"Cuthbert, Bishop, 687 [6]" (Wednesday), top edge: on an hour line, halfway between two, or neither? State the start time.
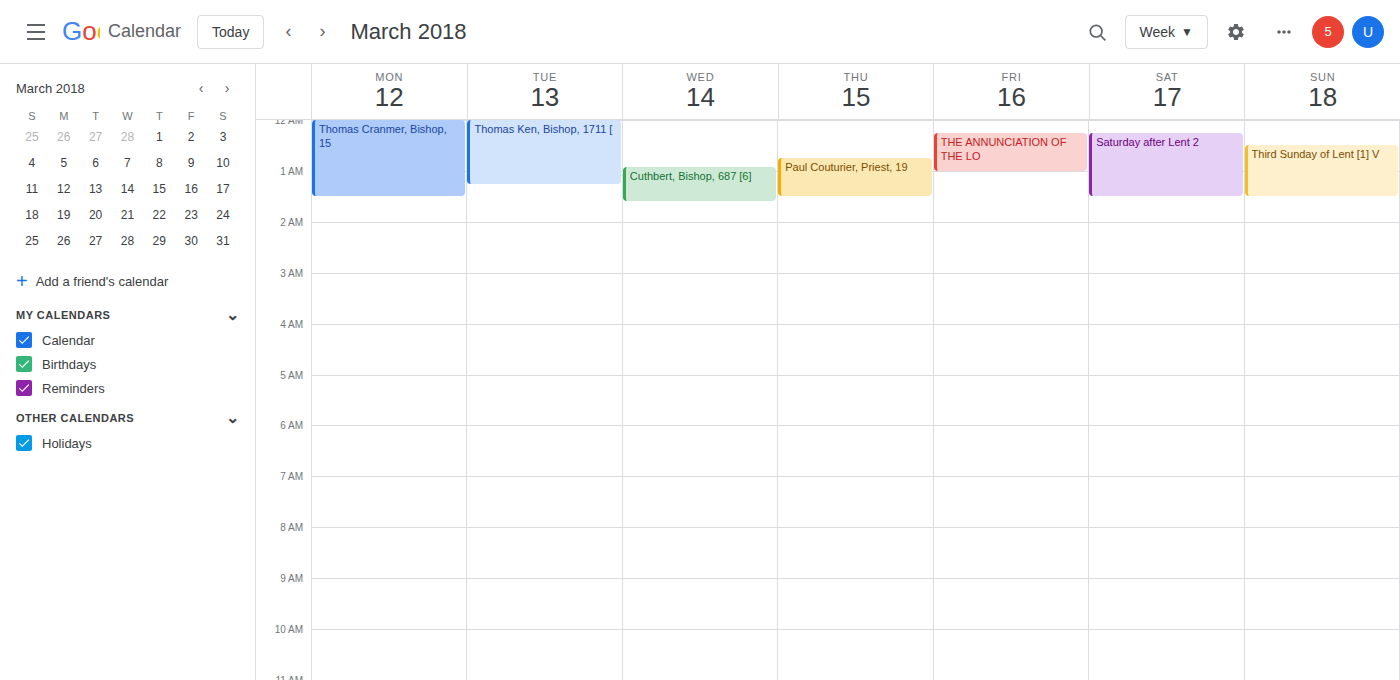
00:55 -- neither: 55 minutes below the 00:00 line and 5 minutes above the 01:00 line.